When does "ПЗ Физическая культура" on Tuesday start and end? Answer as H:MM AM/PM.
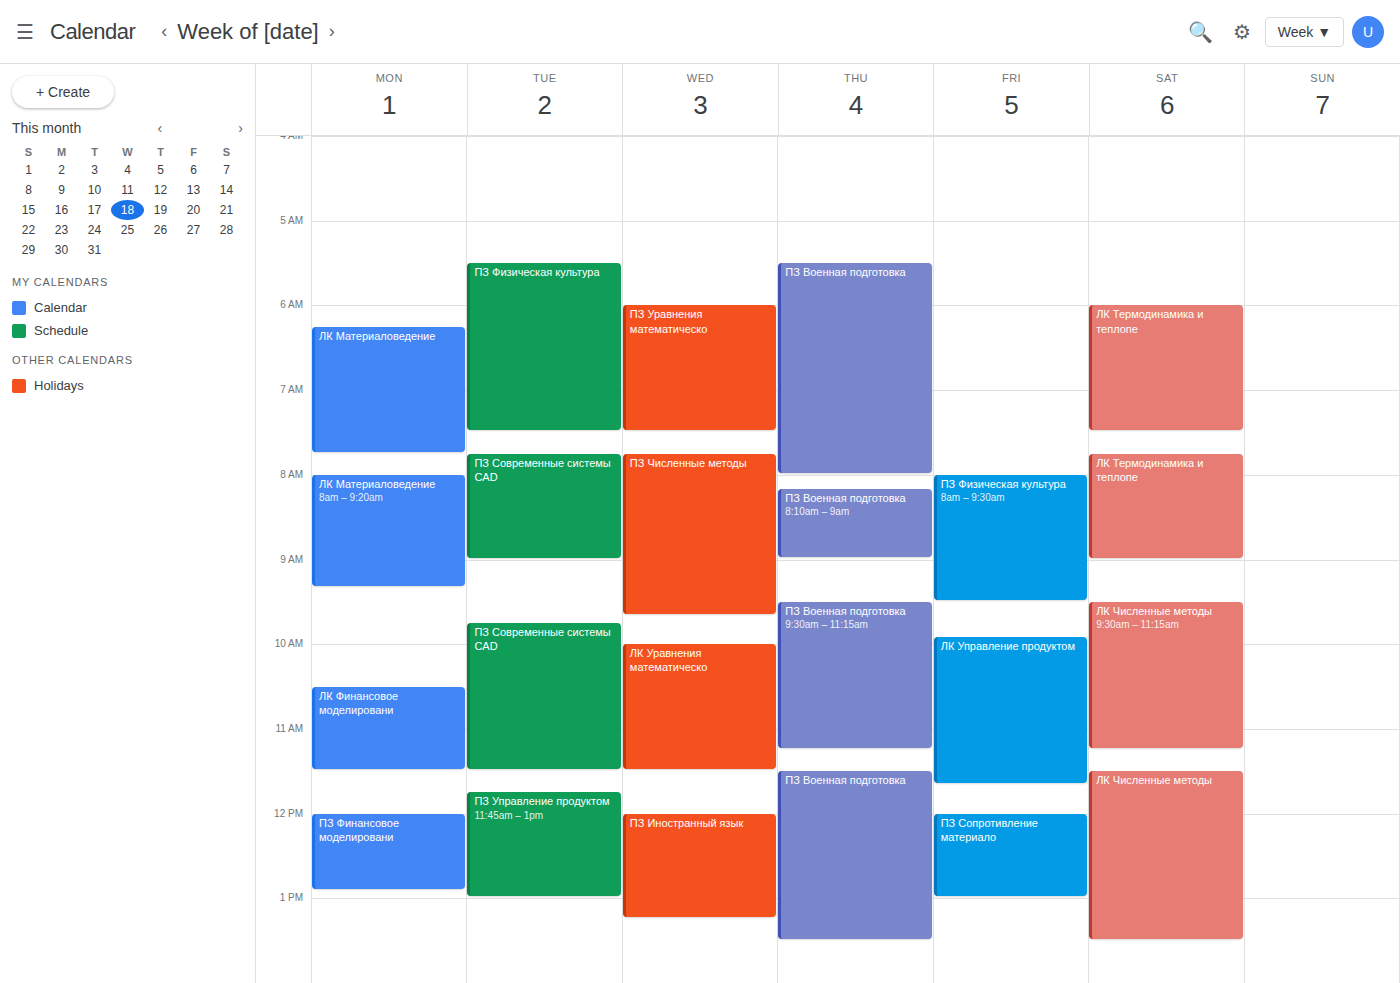
5:30 AM to 7:30 AM